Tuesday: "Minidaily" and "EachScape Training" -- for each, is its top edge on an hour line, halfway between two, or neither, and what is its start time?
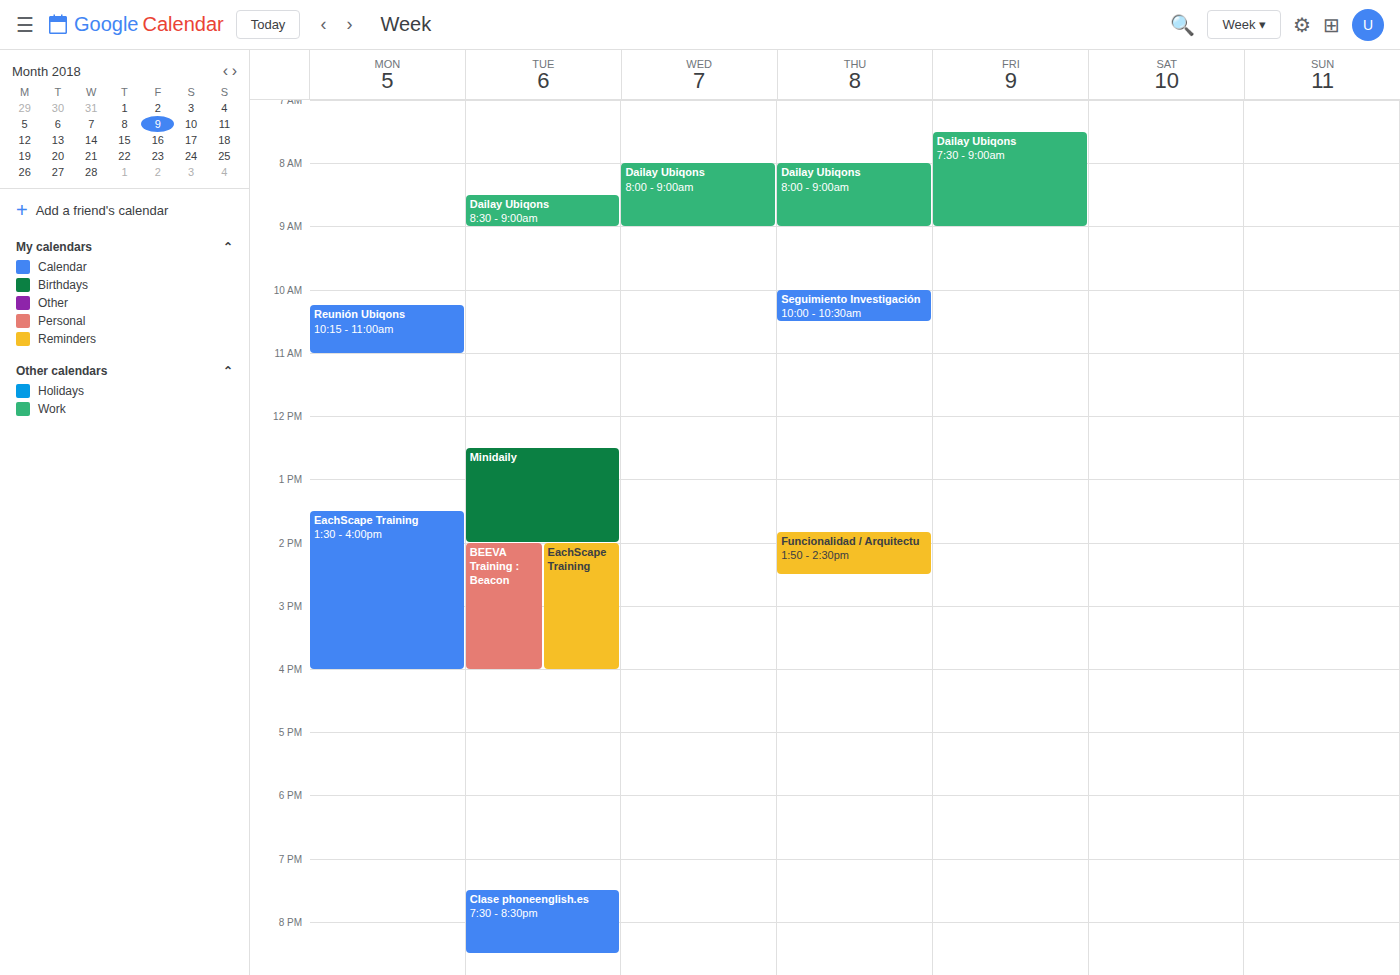
"Minidaily": 12:30 PM, halfway between the 12 PM and 1 PM lines. "EachScape Training": 2:00 PM, exactly on the 2 PM line.